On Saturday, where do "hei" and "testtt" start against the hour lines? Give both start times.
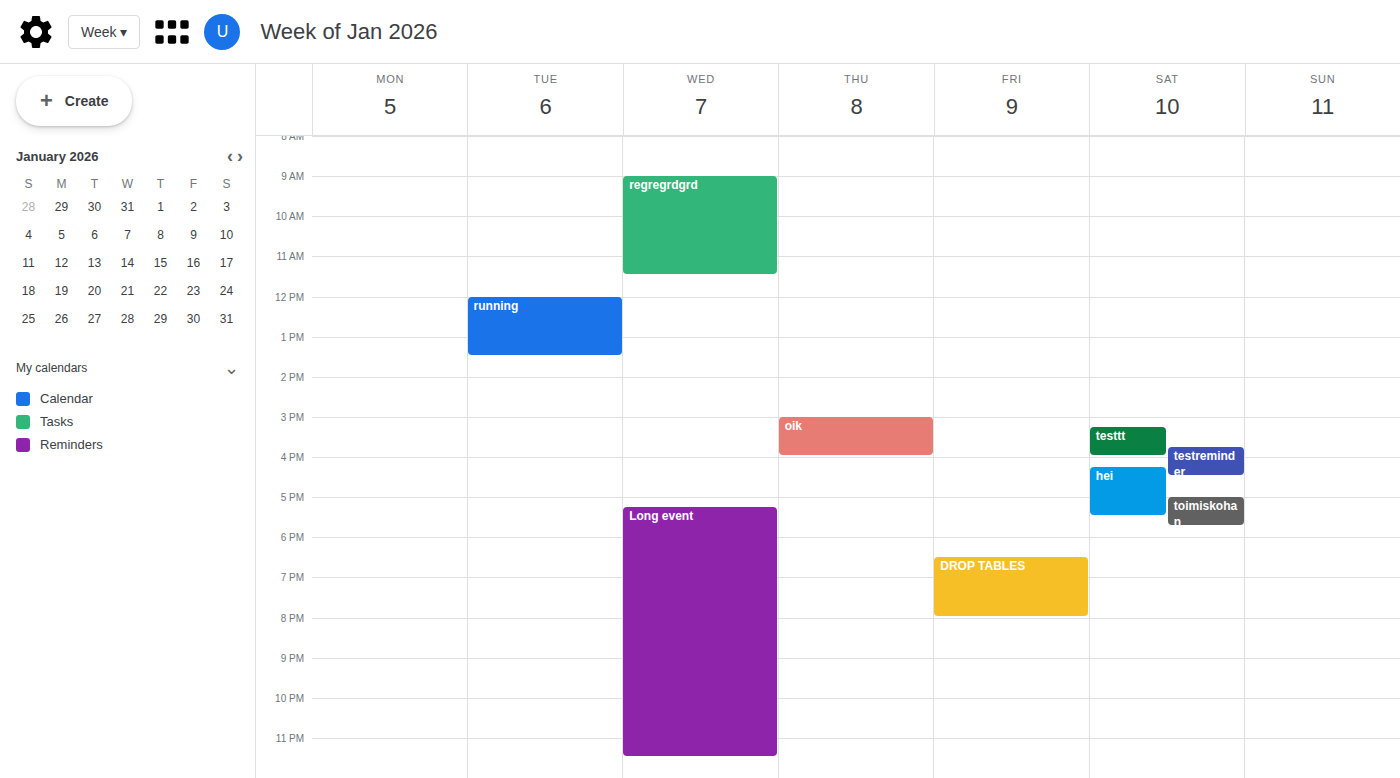
"hei": 4:15 PM, neither: a quarter of the way from the 4 PM line to the 5 PM line. "testtt": 3:15 PM, neither: a quarter of the way from the 3 PM line to the 4 PM line.